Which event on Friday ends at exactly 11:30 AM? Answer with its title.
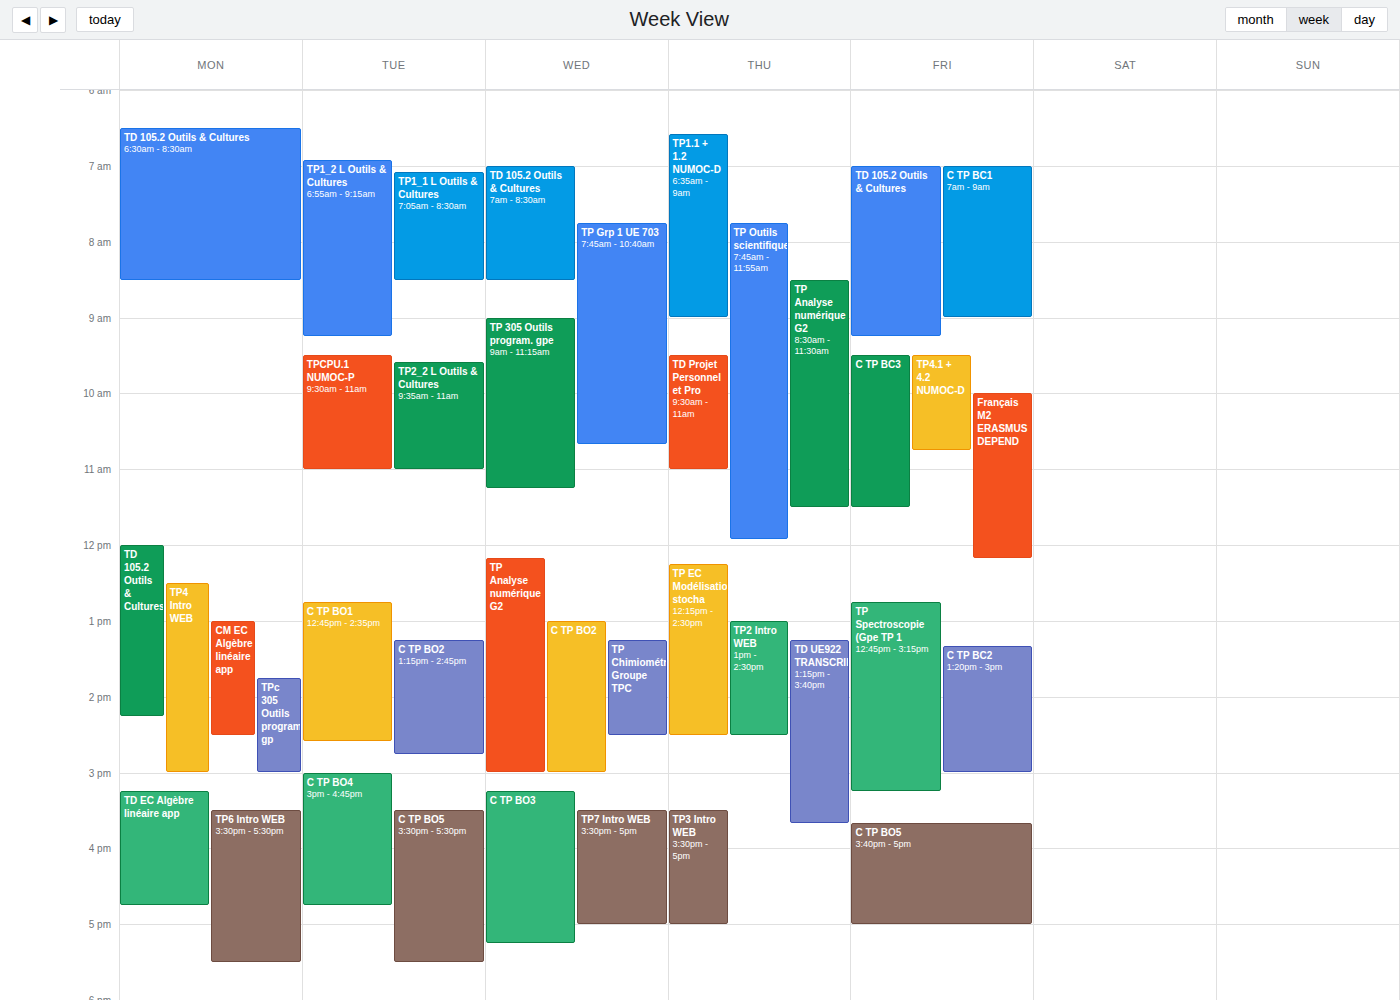
"C TP BC3"